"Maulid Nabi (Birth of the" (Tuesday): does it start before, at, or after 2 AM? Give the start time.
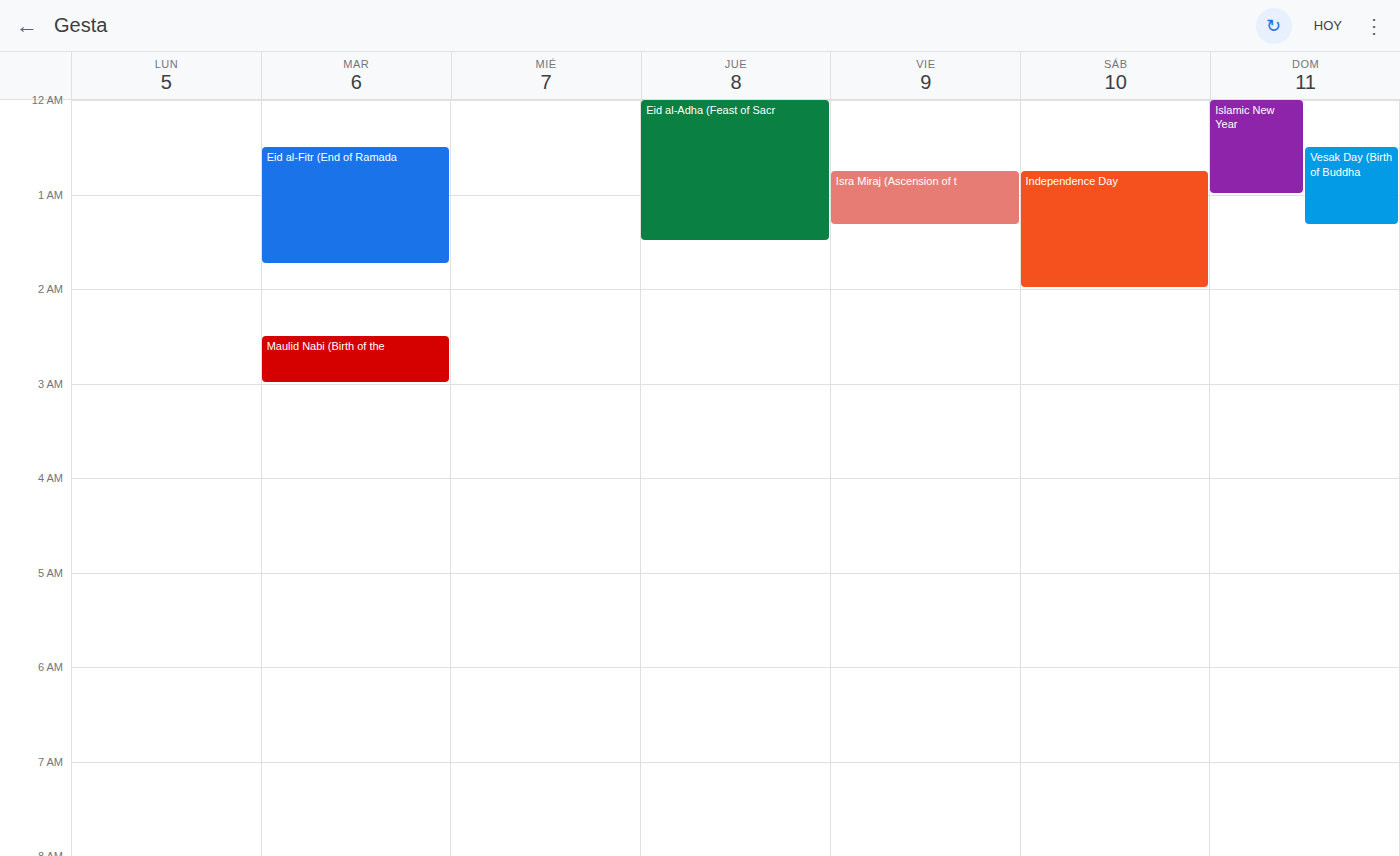
2:30 AM -- after 2 AM, 30 minutes below the 2 AM line.